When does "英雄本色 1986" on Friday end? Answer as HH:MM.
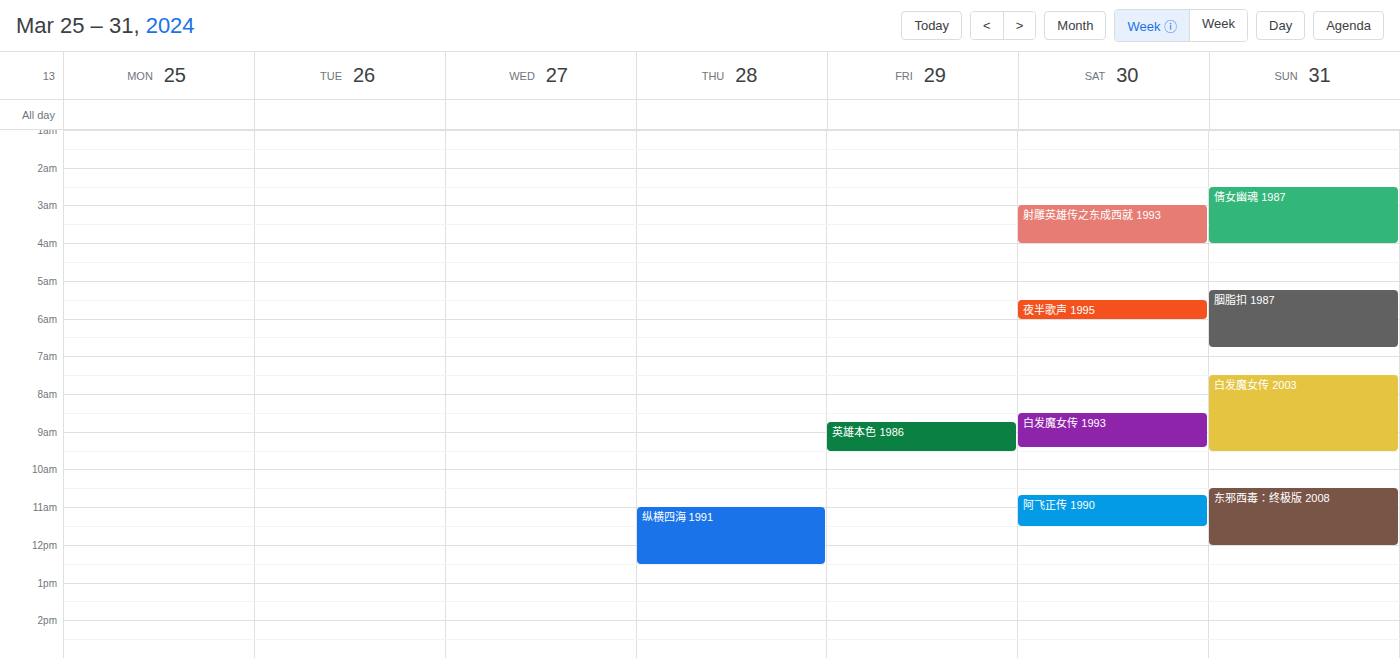
09:30